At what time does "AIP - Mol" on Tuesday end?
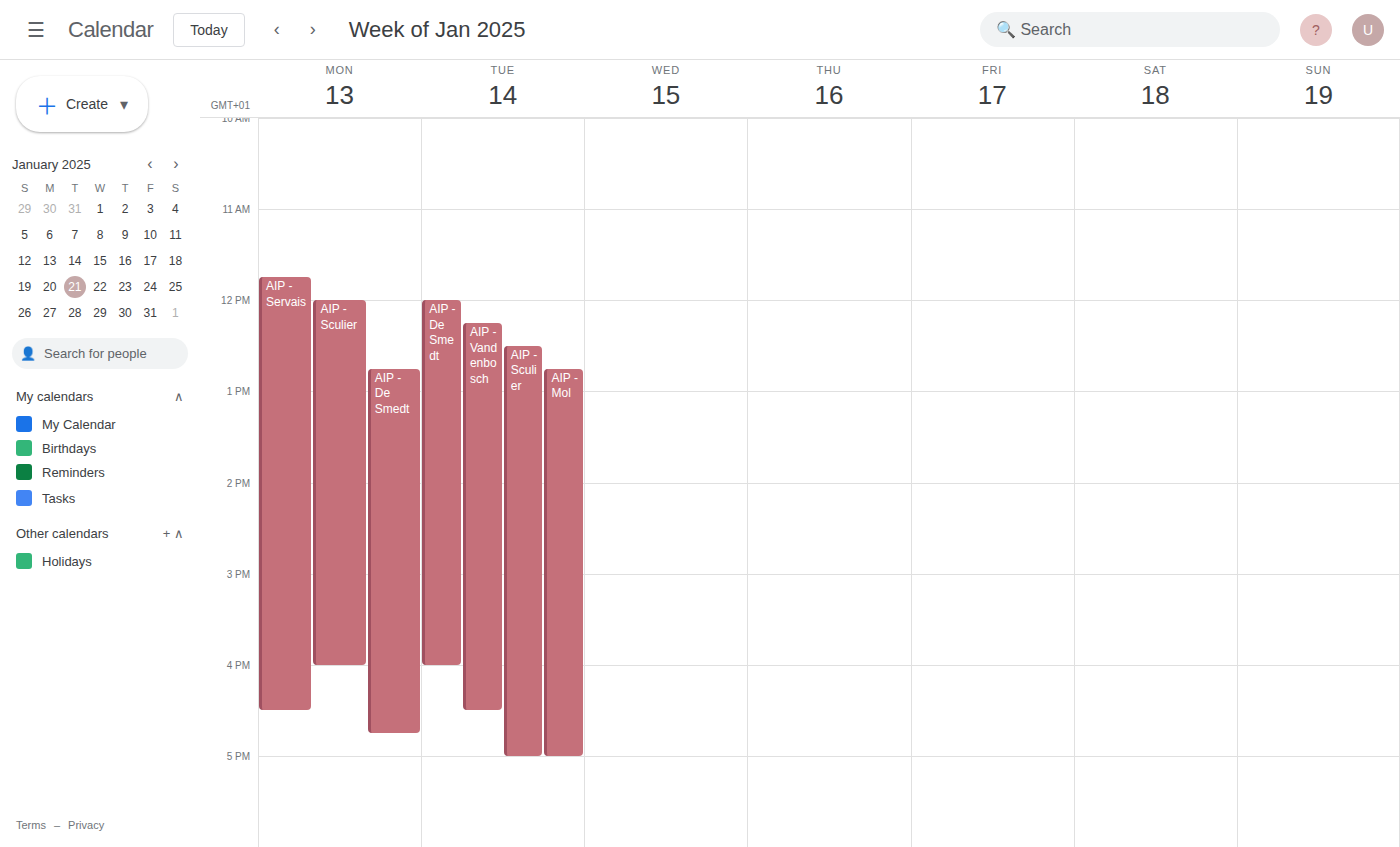
5:00 PM